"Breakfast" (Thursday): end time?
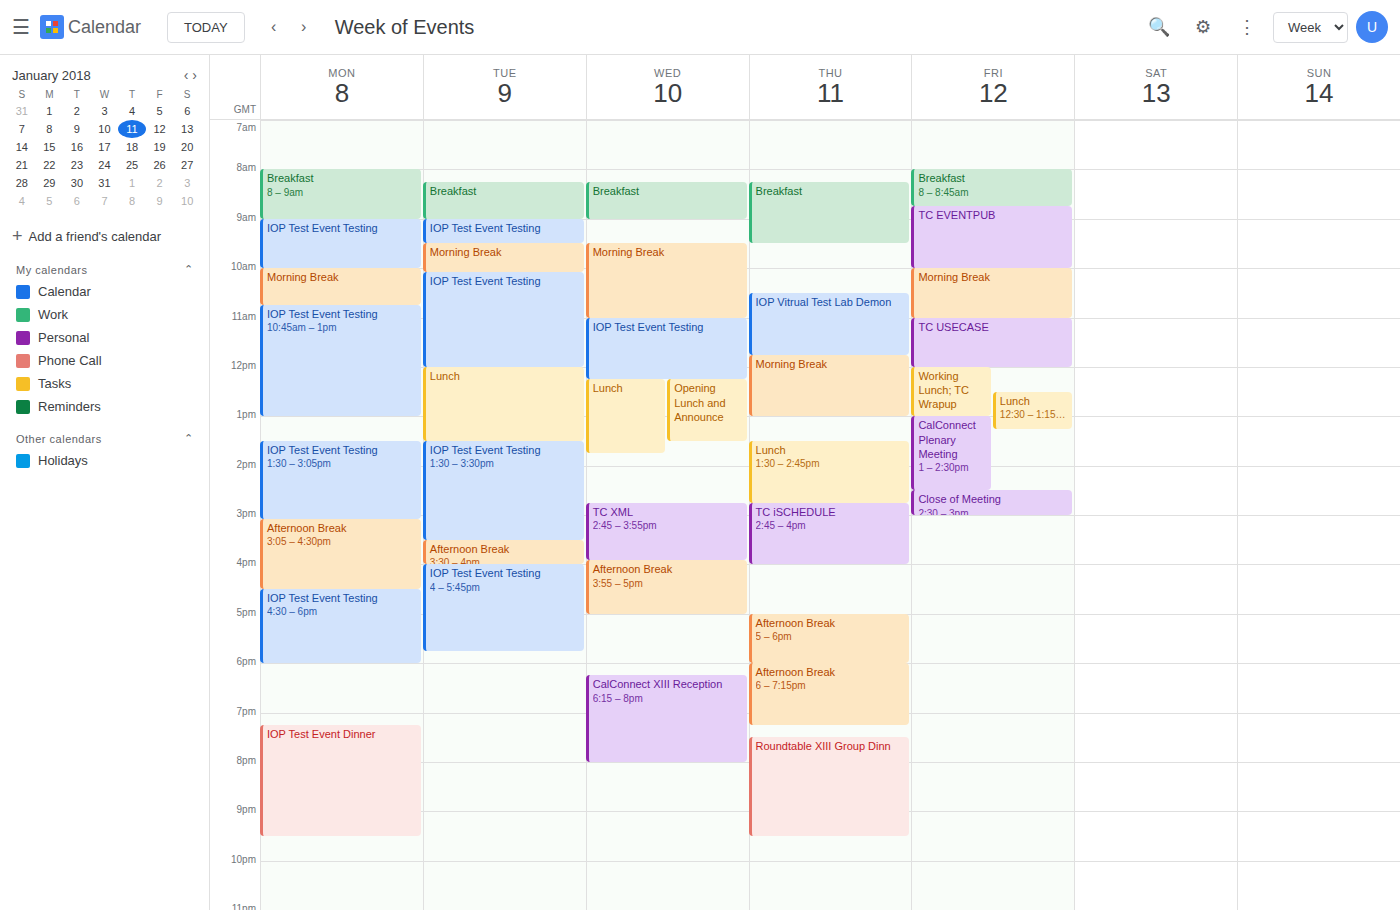
9:30 AM